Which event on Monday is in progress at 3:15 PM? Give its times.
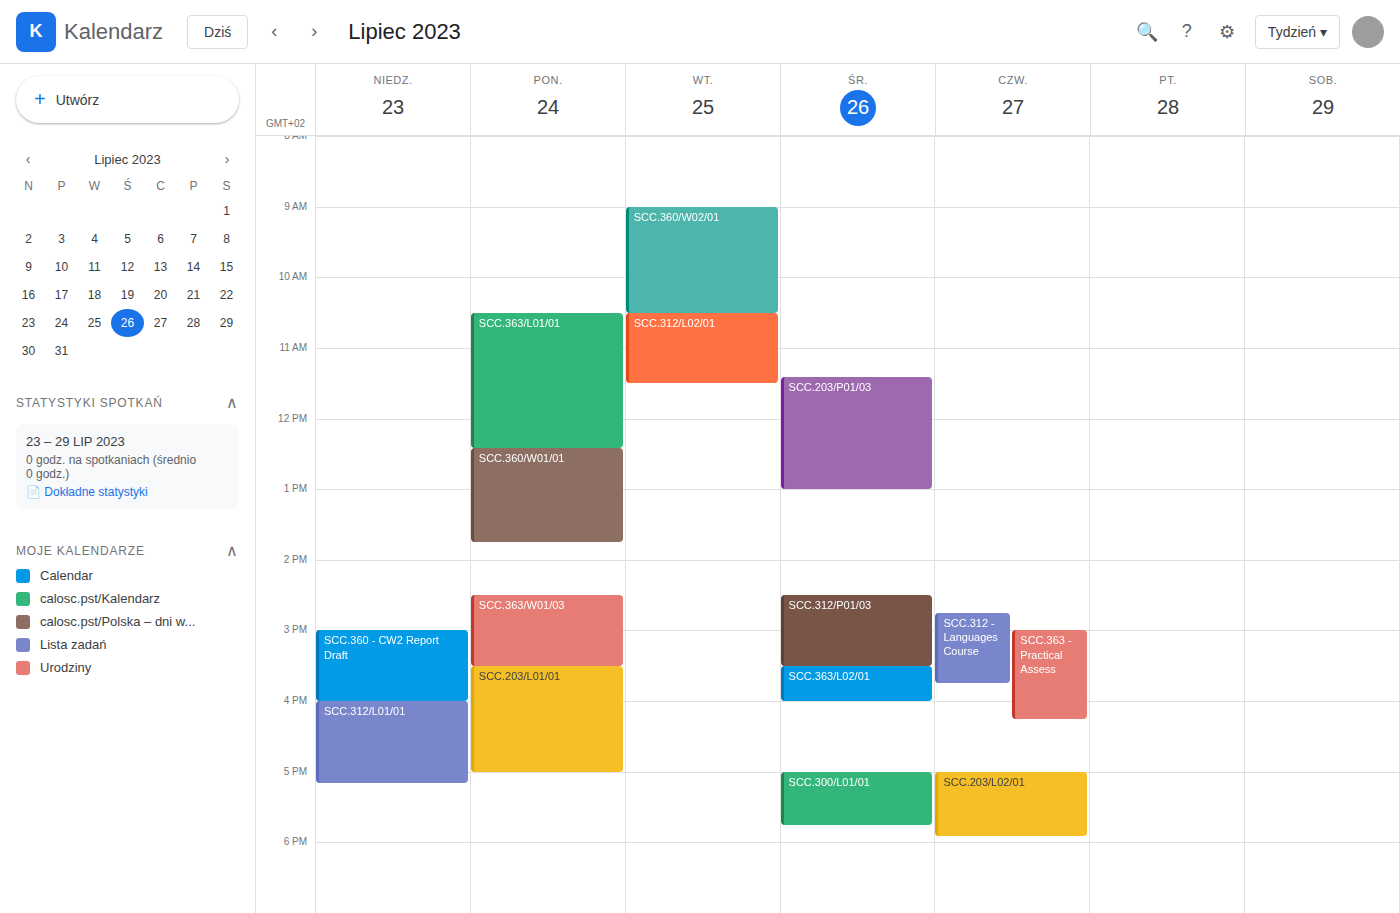
"SCC.363/W01/03", 2:30 PM to 3:30 PM